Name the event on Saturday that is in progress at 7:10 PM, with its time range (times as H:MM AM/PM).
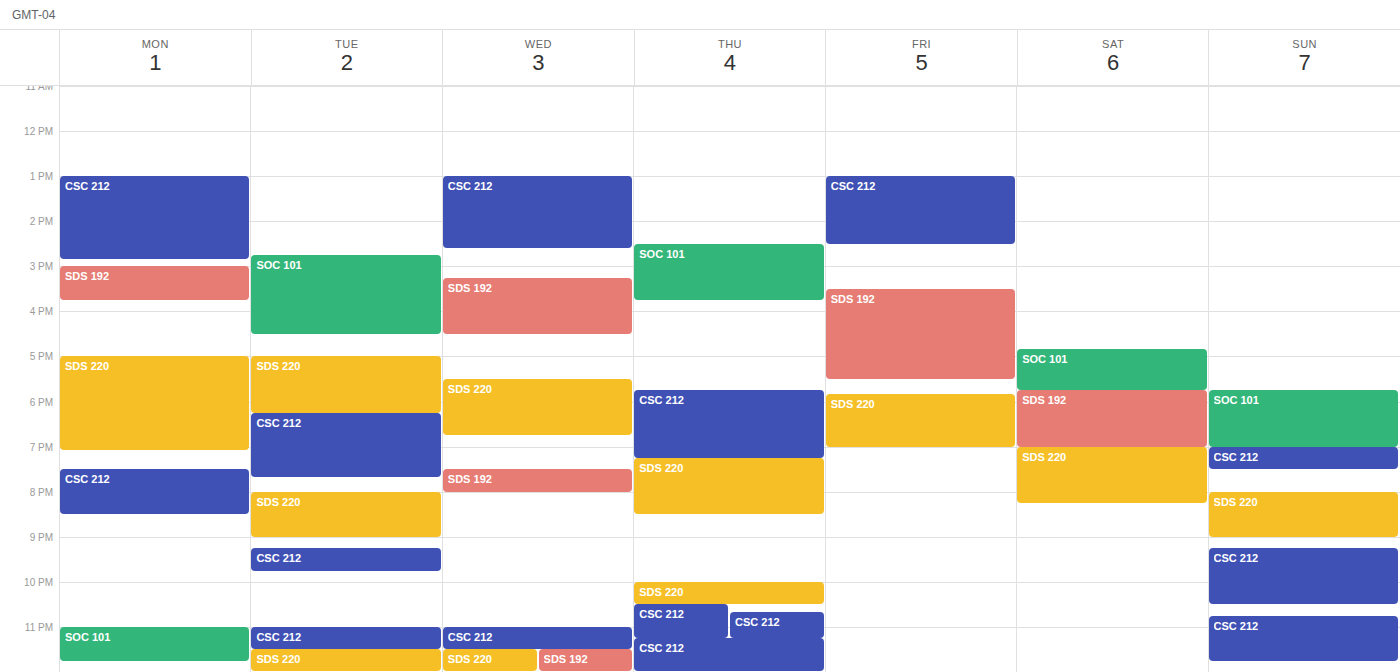
"SDS 220", 7:00 PM to 8:15 PM